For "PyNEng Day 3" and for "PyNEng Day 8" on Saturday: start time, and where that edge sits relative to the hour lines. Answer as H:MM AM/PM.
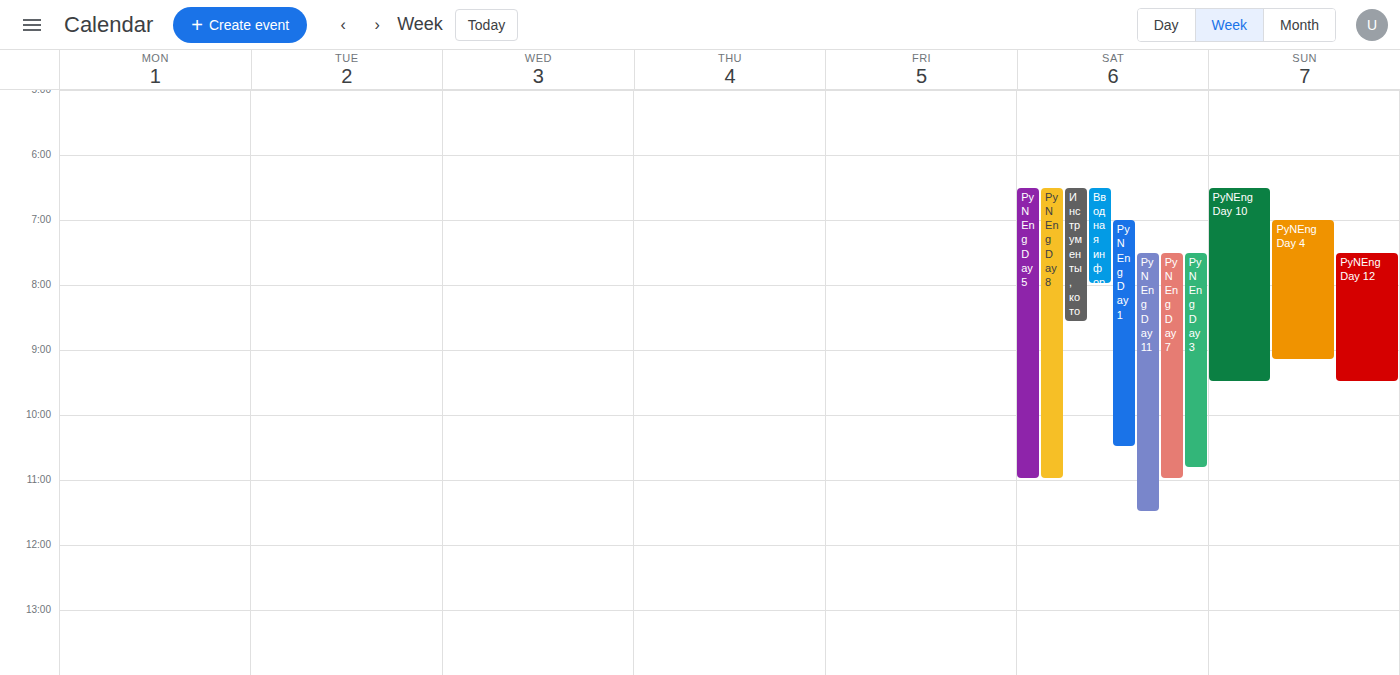
"PyNEng Day 3": 7:30 AM, halfway between the 7 AM and 8 AM lines. "PyNEng Day 8": 6:30 AM, halfway between the 6 AM and 7 AM lines.